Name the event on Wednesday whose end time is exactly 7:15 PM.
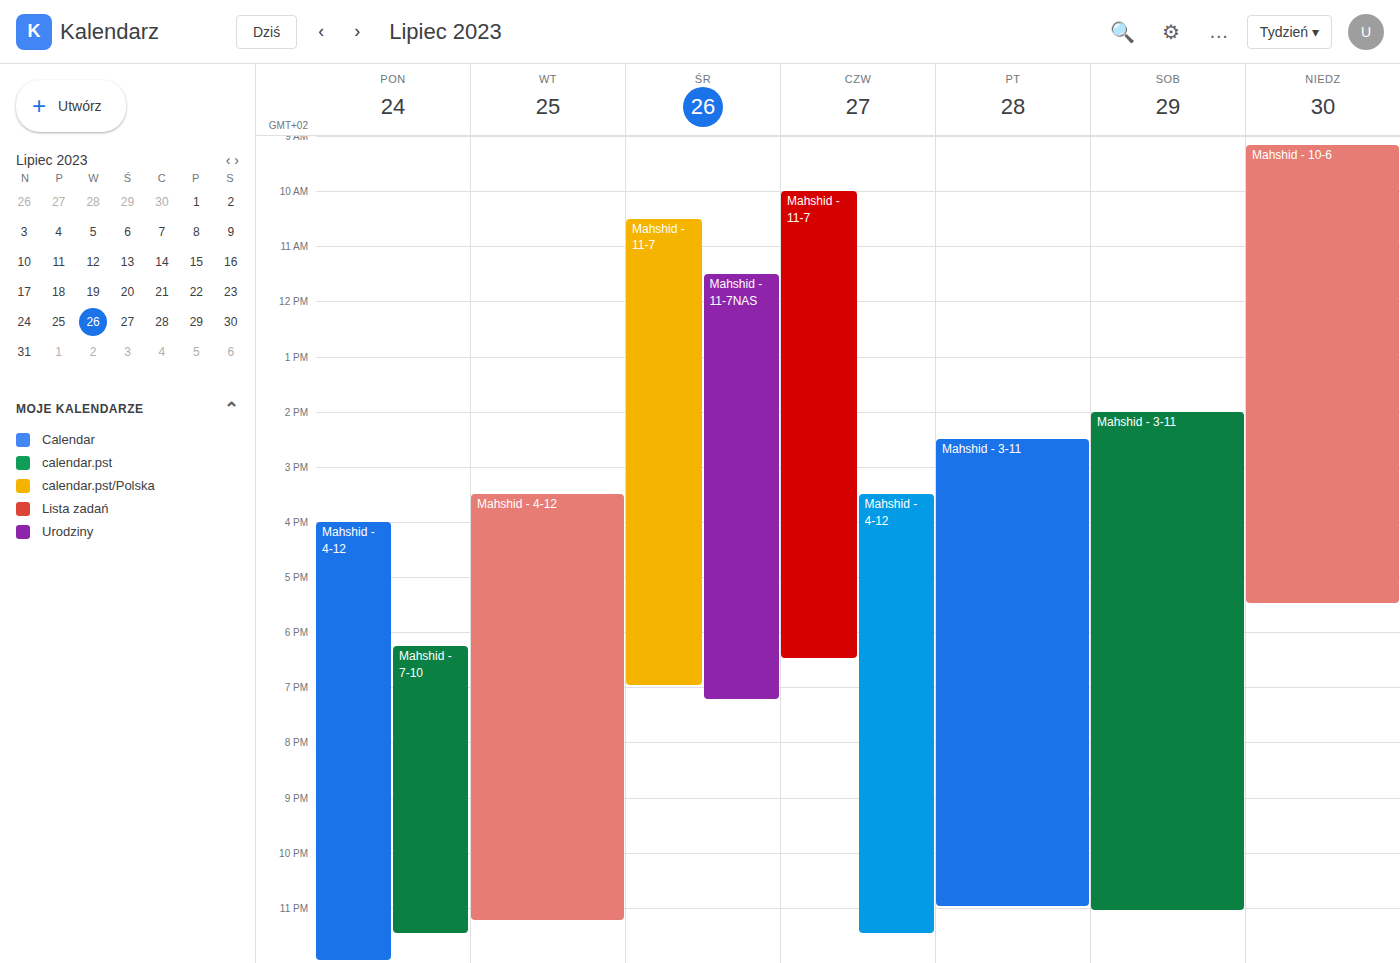
"Mahshid - 11-7NAS"